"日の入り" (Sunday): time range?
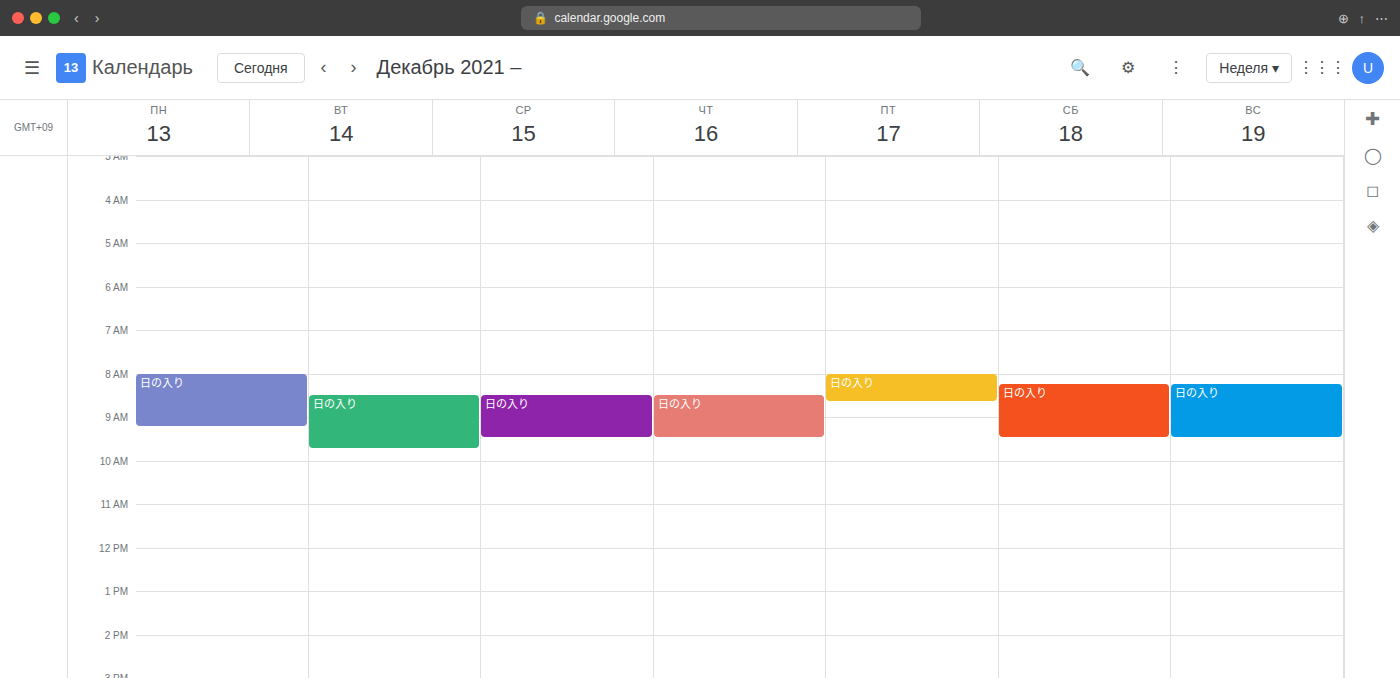
8:15 AM to 9:30 AM